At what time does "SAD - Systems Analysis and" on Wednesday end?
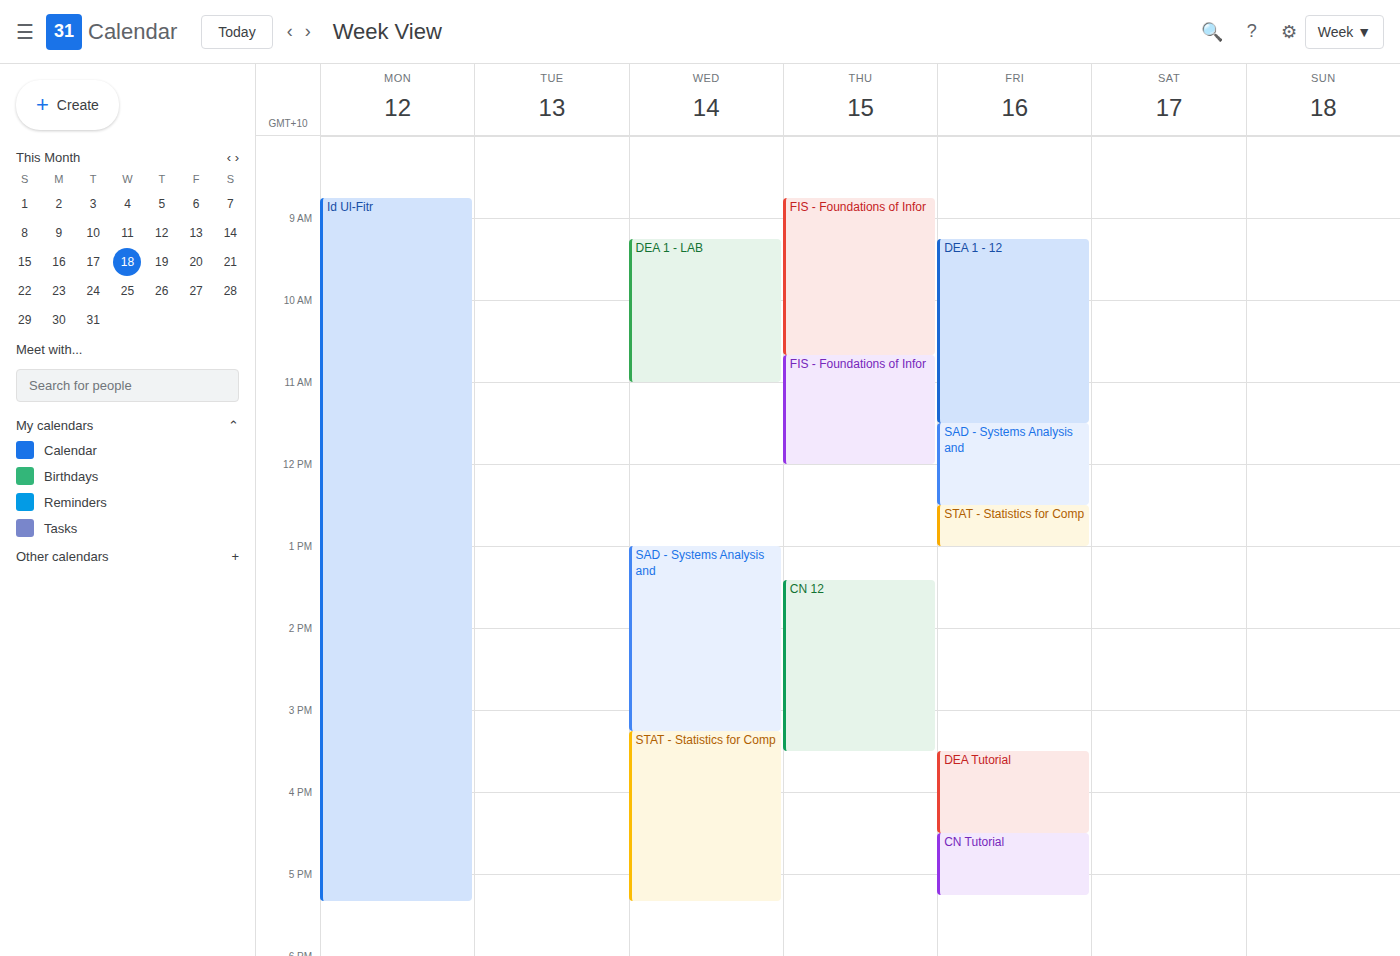
3:15 PM